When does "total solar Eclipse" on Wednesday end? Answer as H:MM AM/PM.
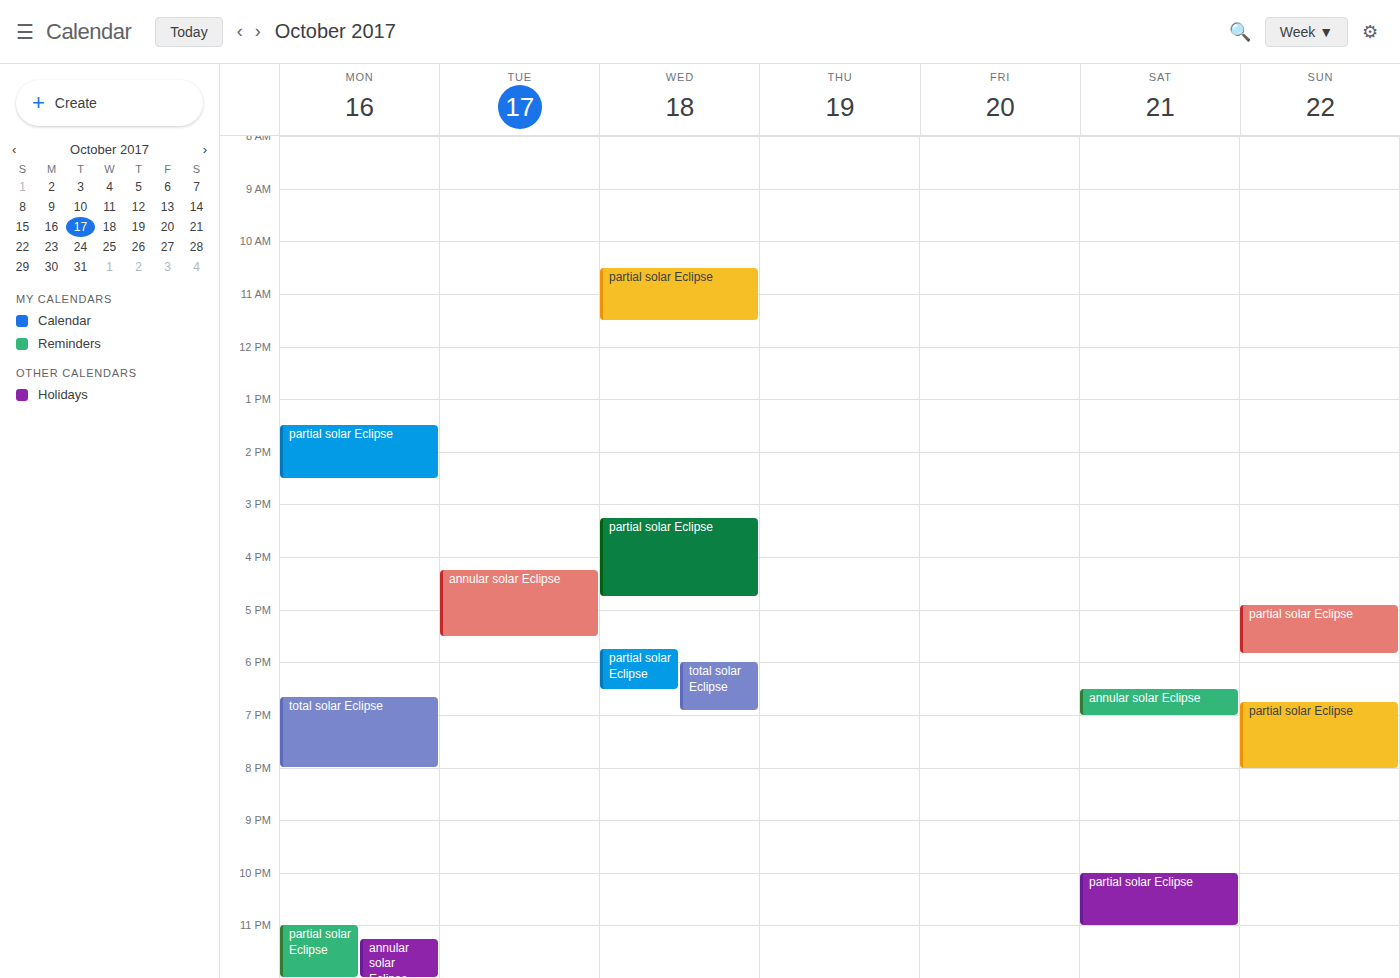
6:55 PM